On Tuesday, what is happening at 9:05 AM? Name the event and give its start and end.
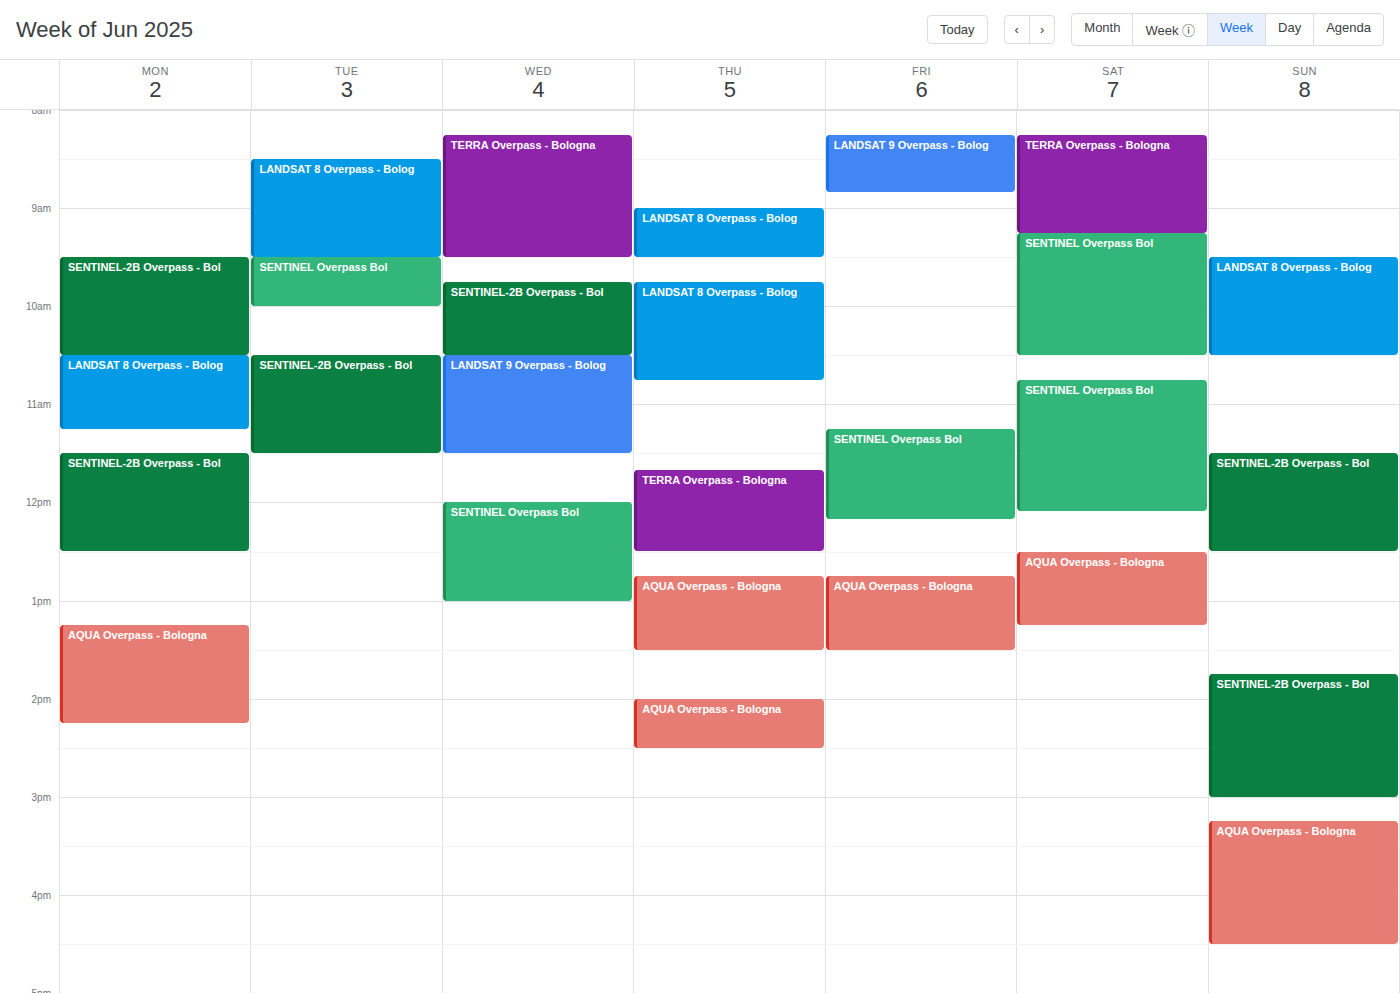
"LANDSAT 8 Overpass - Bolog", 8:30 AM to 9:30 AM